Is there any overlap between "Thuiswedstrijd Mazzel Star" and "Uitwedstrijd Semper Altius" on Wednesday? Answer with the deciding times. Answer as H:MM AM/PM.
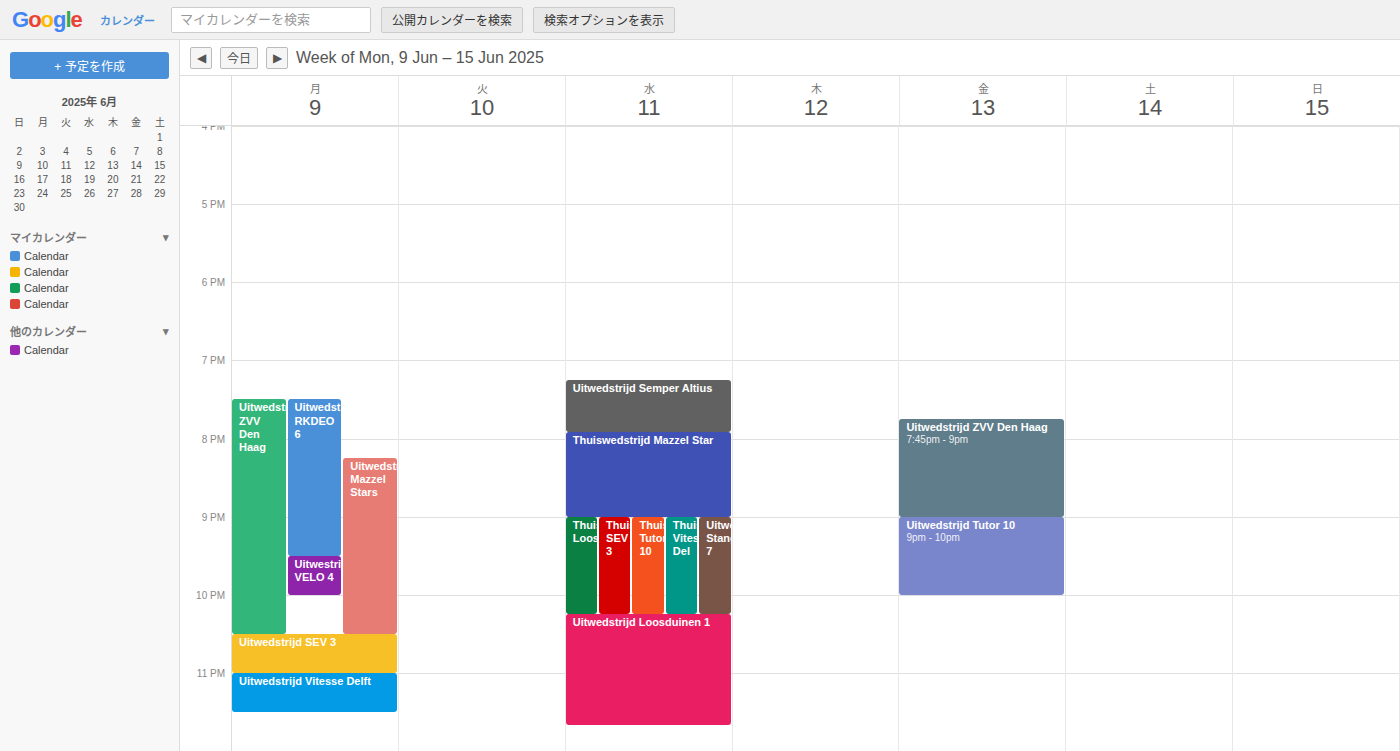
"Uitwedstrijd Semper Altius" ends at 7:55 PM, exactly when "Thuiswedstrijd Mazzel Star" starts -- they touch but do not overlap.